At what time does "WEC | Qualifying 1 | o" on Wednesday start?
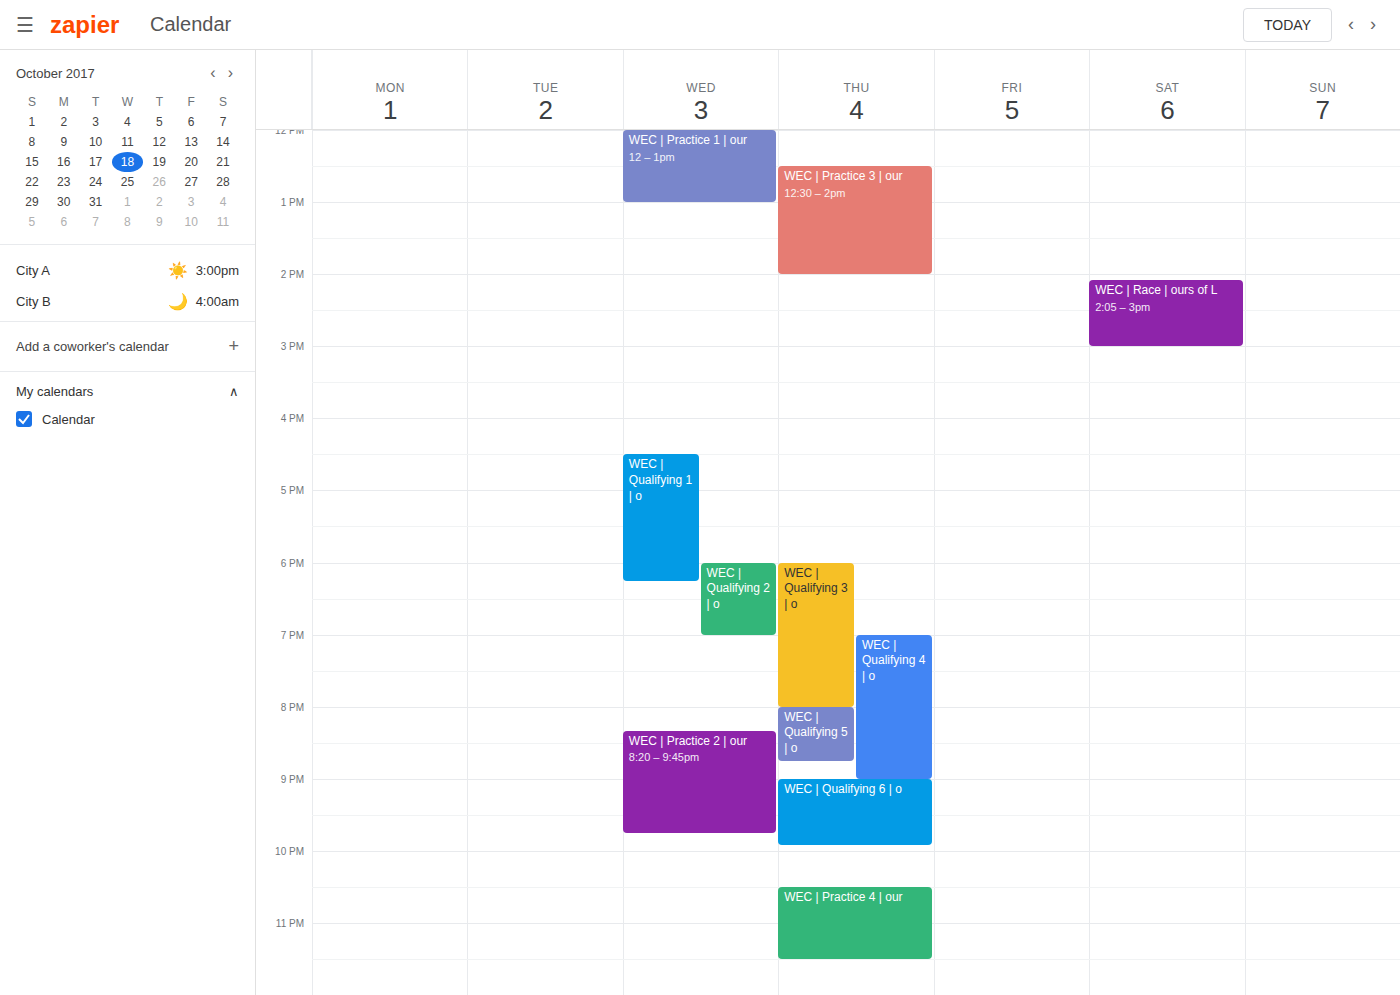
16:30